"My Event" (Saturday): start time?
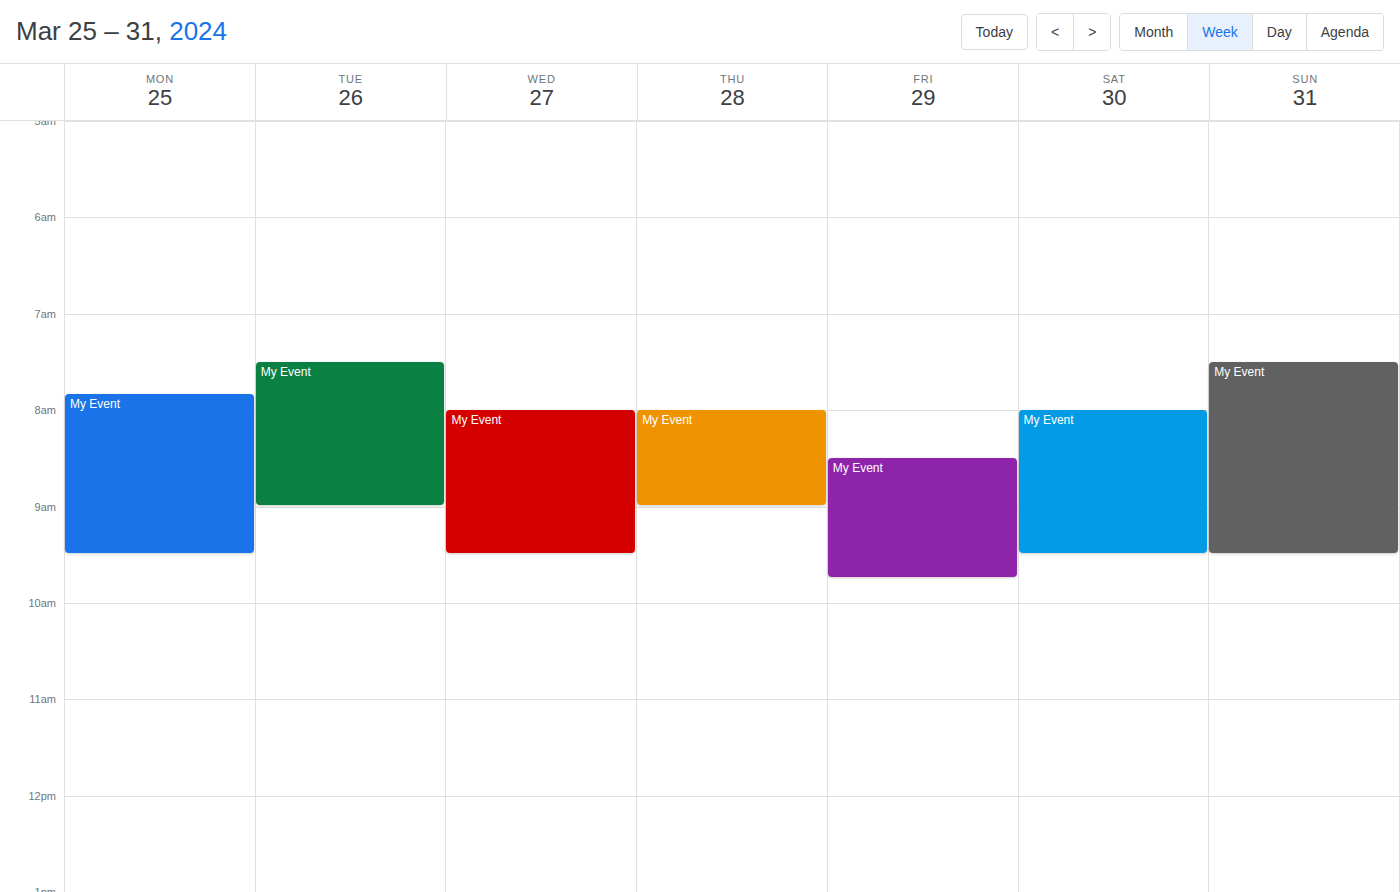
8:00 AM